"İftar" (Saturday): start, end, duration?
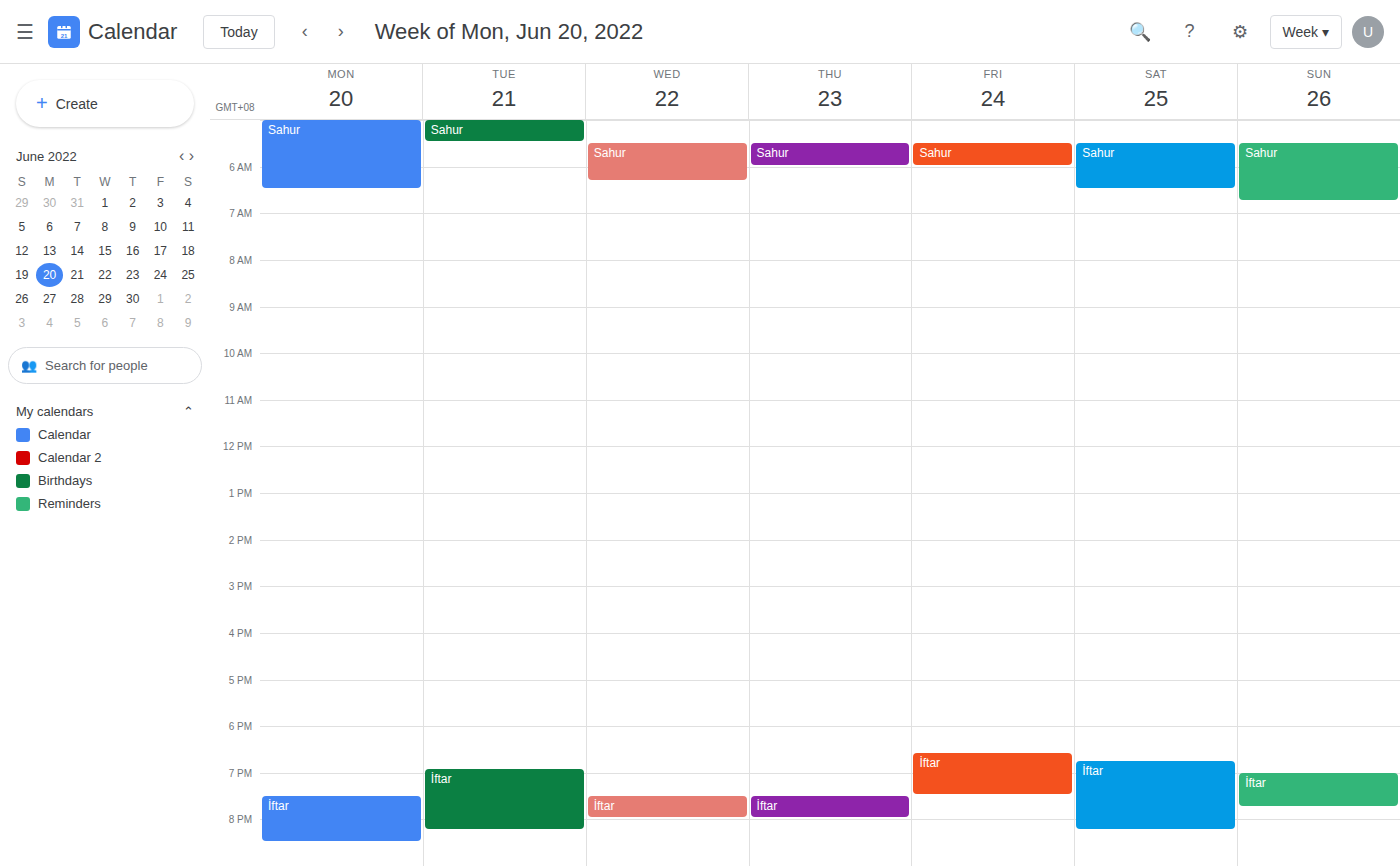
6:45 PM to 8:15 PM, 1 hour 30 minutes